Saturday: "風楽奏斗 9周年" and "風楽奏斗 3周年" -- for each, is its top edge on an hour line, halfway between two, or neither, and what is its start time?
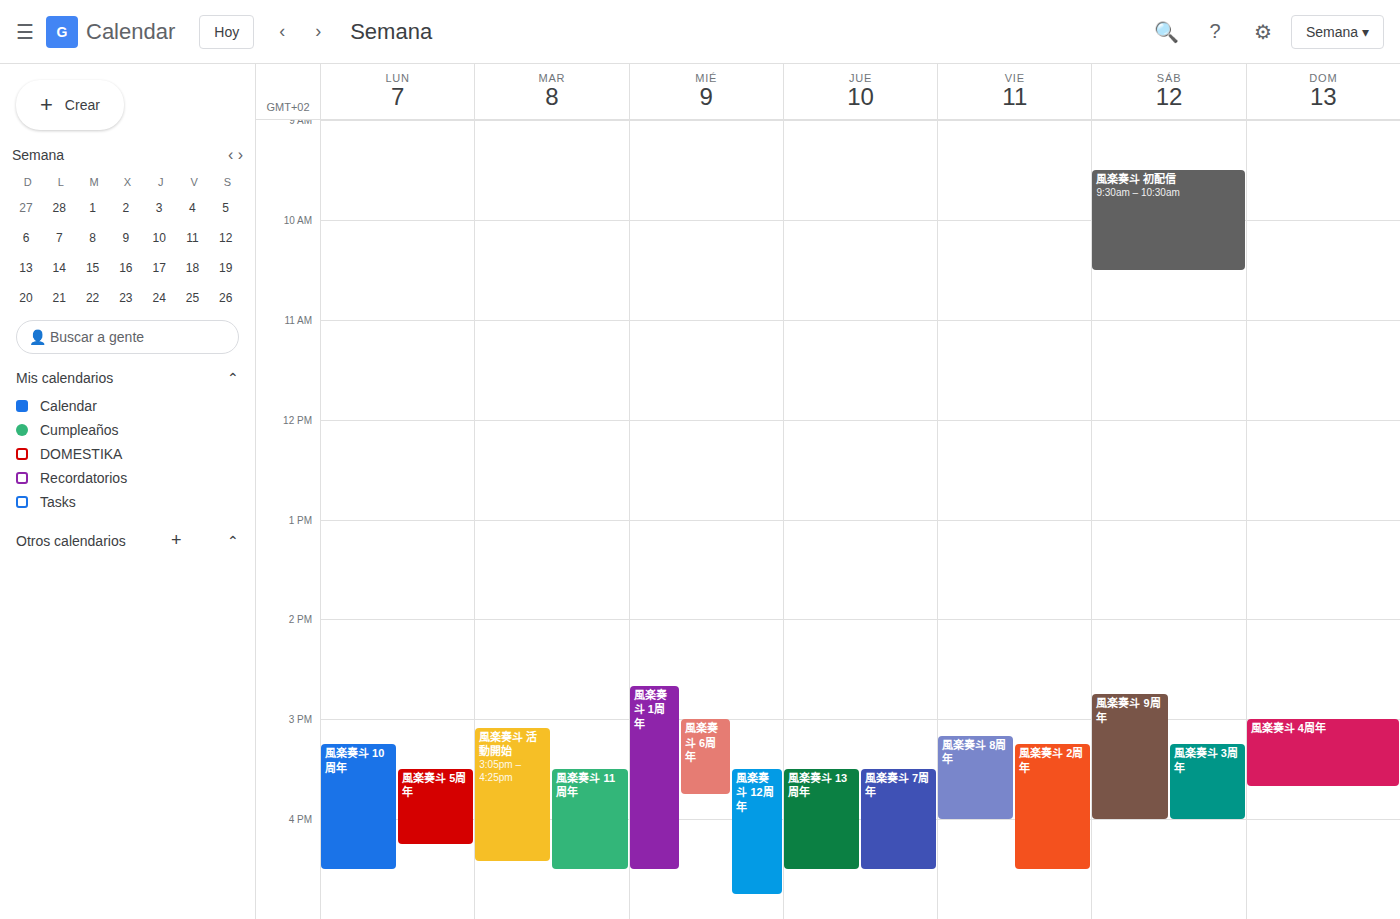
"風楽奏斗 9周年": 2:45 PM, neither: three quarters of the way from the 2 PM line to the 3 PM line. "風楽奏斗 3周年": 3:15 PM, neither: a quarter of the way from the 3 PM line to the 4 PM line.